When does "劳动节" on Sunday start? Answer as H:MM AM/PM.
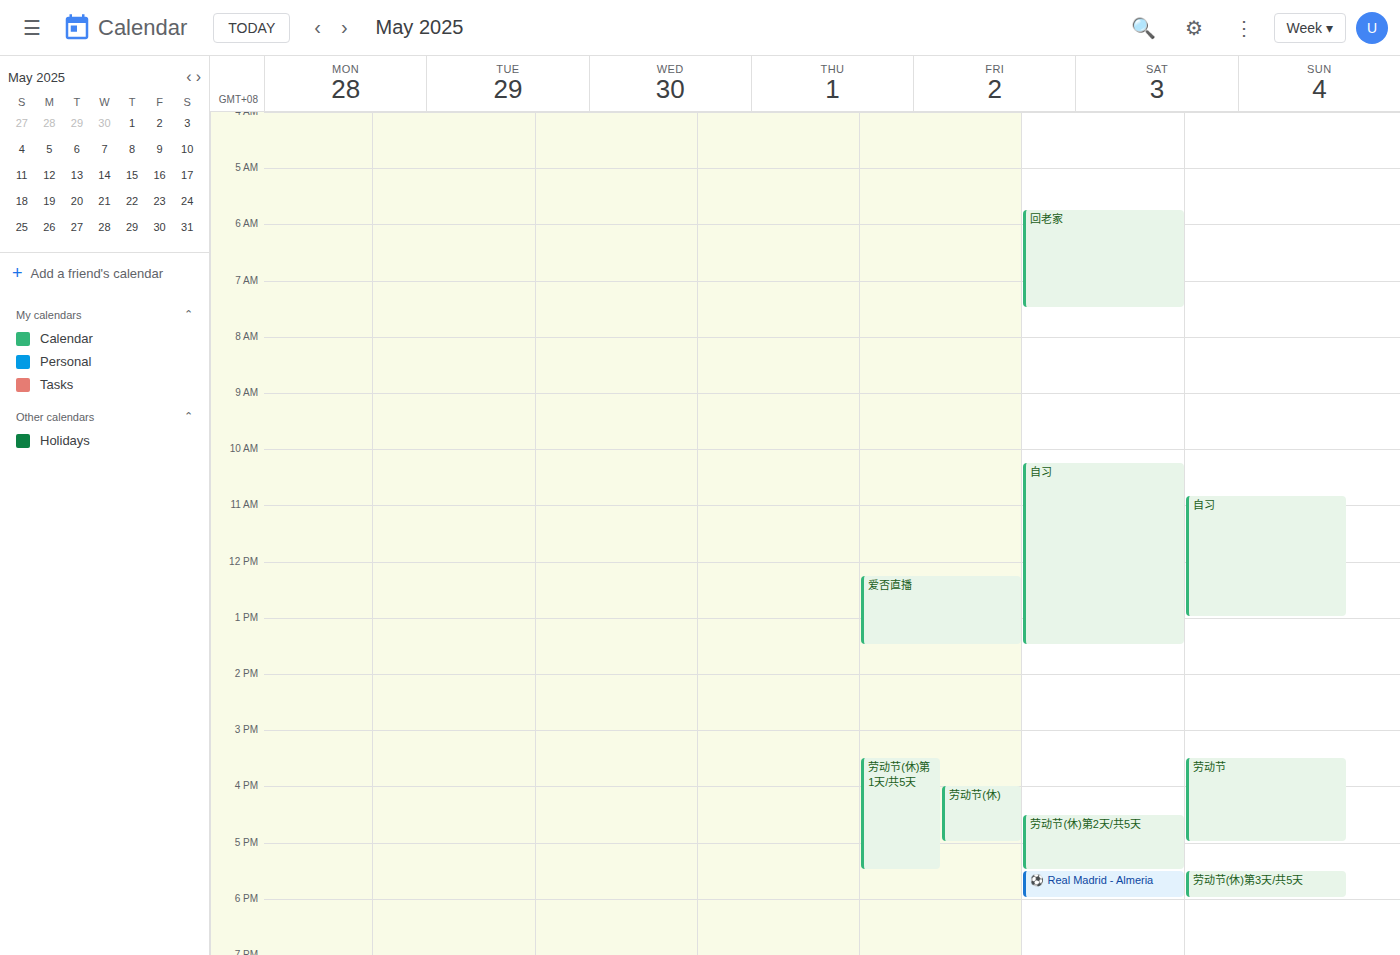
3:30 PM